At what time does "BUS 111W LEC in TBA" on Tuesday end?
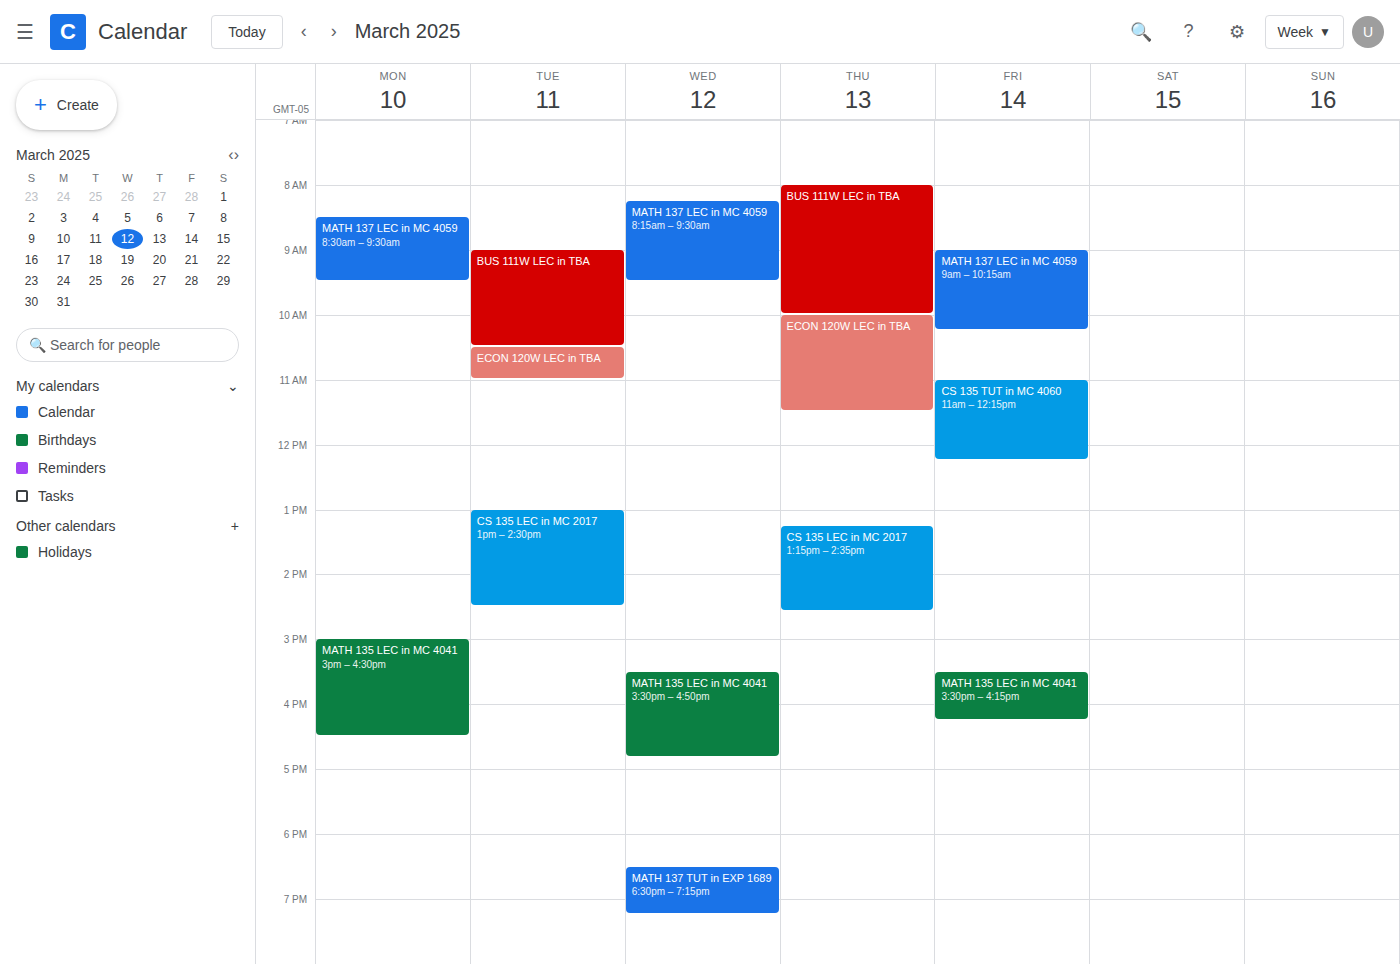
10:30 AM